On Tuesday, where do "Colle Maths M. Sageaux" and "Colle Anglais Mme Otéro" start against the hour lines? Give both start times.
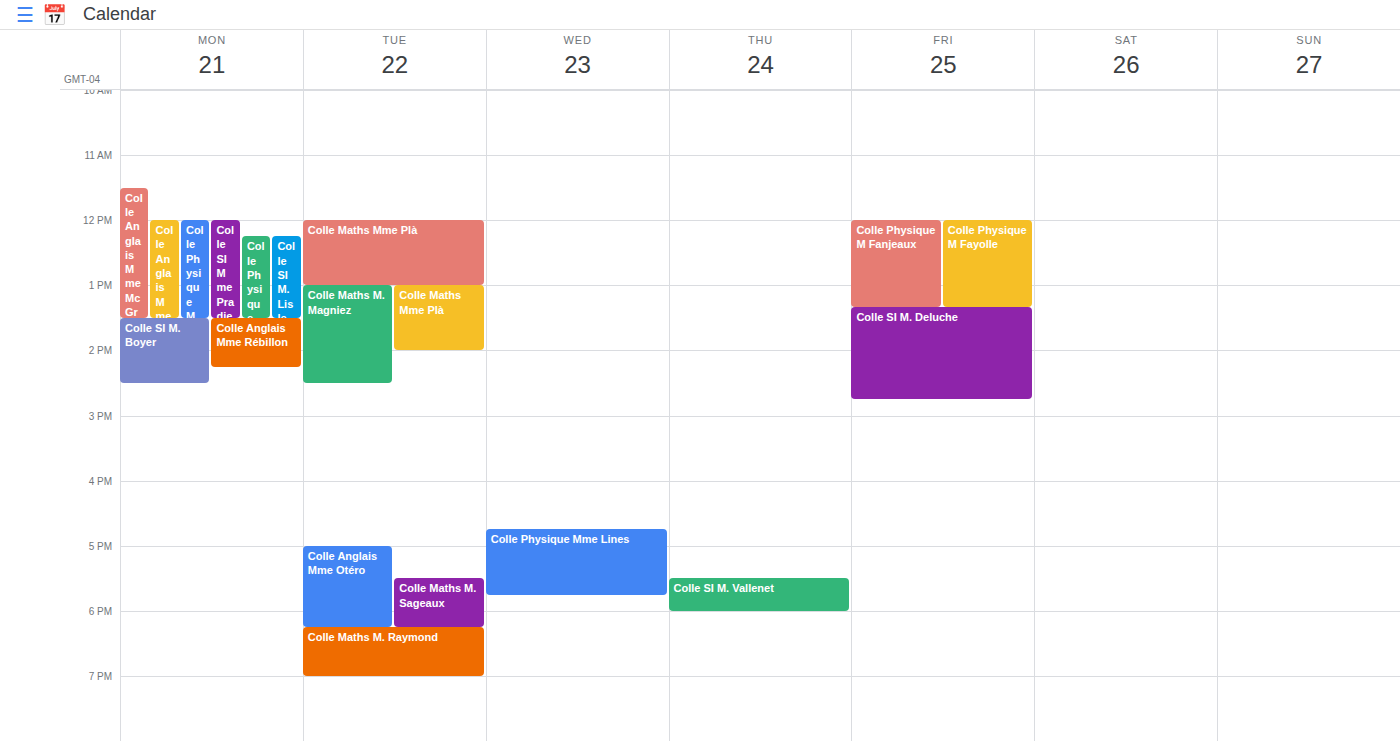
"Colle Maths M. Sageaux": 5:30 PM, halfway between the 5 PM and 6 PM lines. "Colle Anglais Mme Otéro": 5:00 PM, exactly on the 5 PM line.